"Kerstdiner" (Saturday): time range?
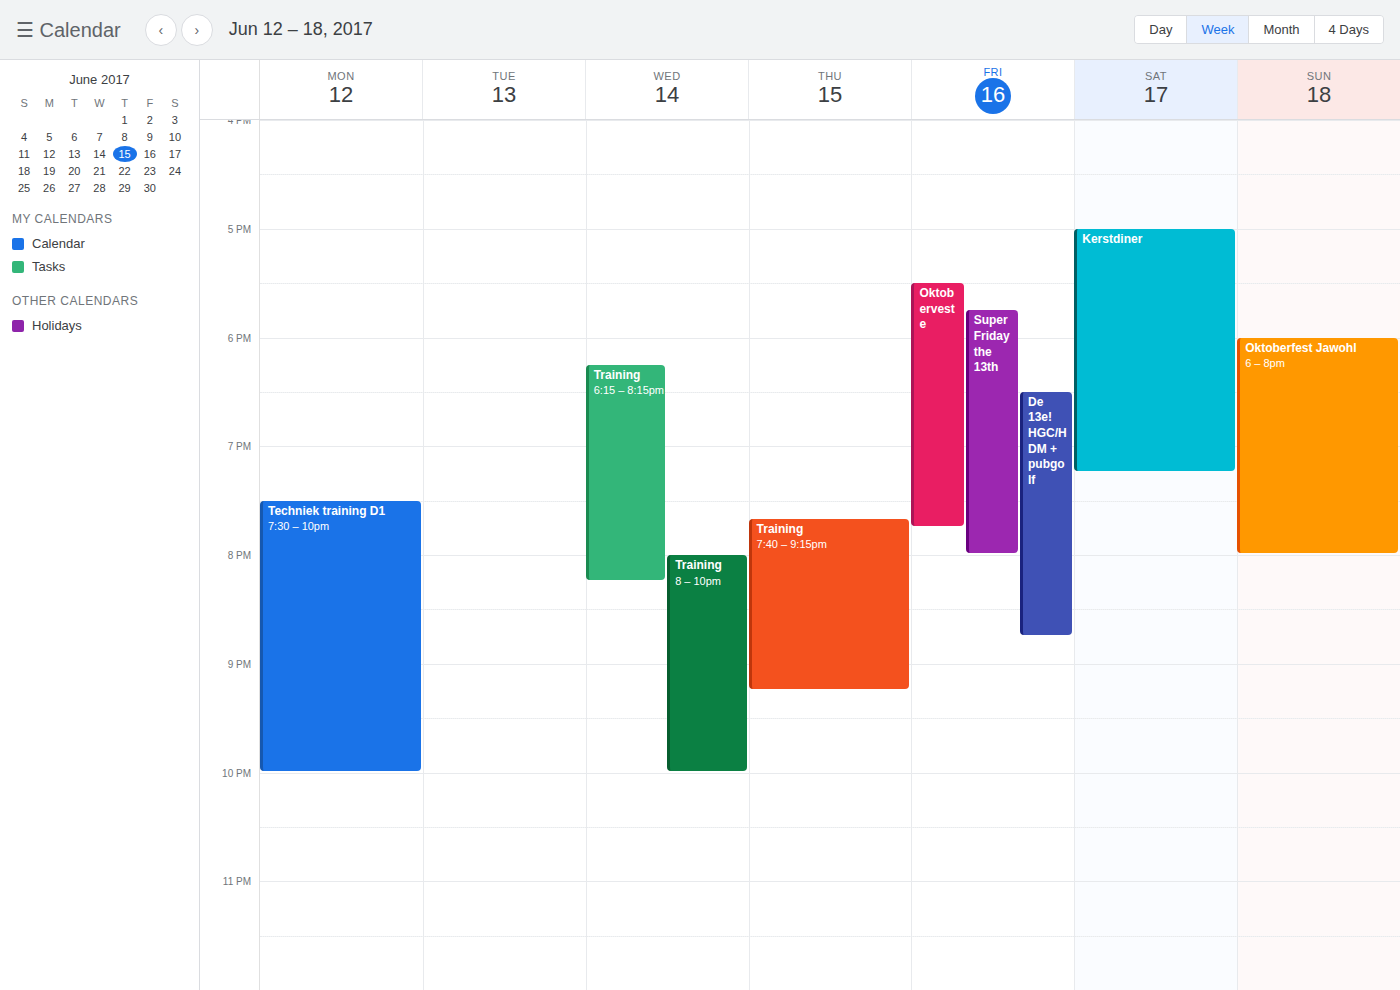
5:00 PM to 7:15 PM